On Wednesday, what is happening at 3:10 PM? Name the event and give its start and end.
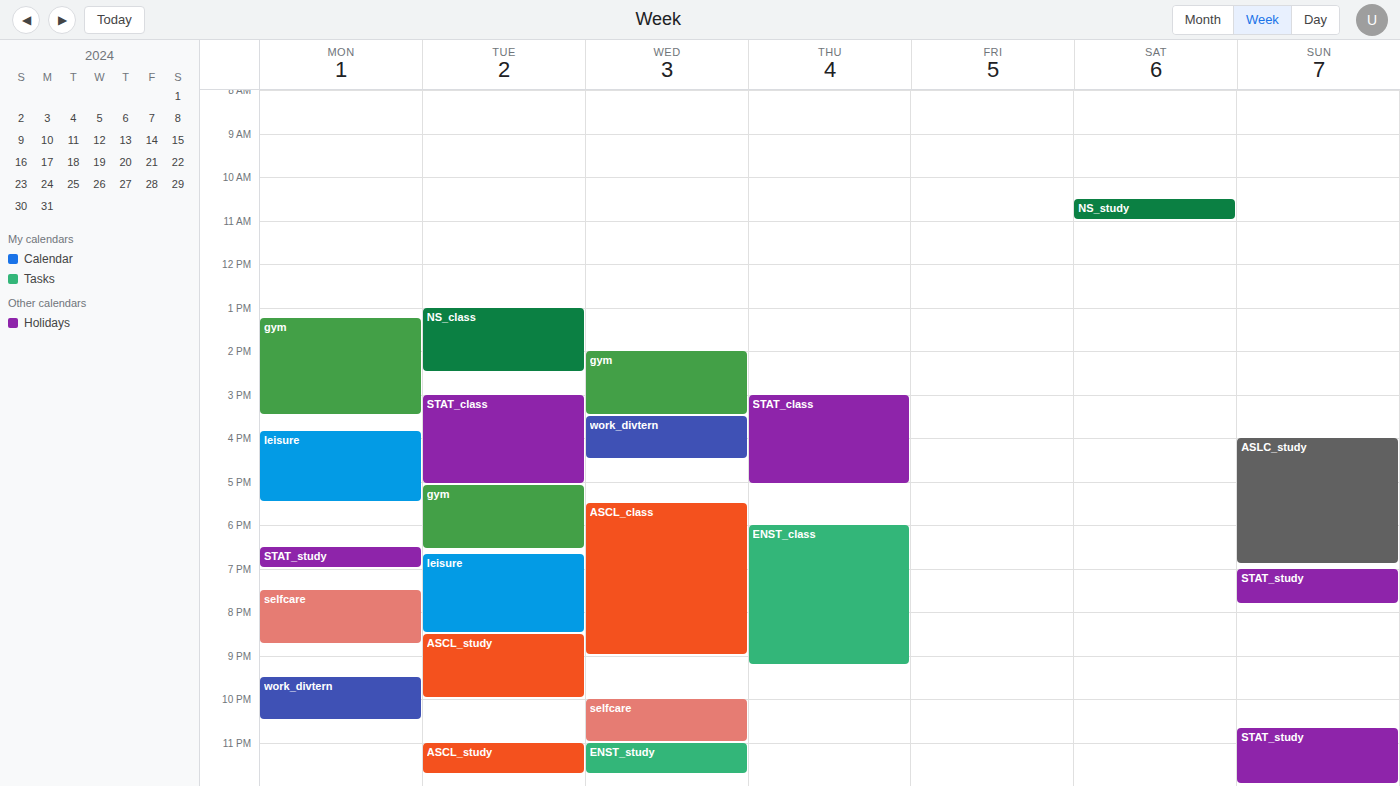
"gym", 2:00 PM to 3:30 PM